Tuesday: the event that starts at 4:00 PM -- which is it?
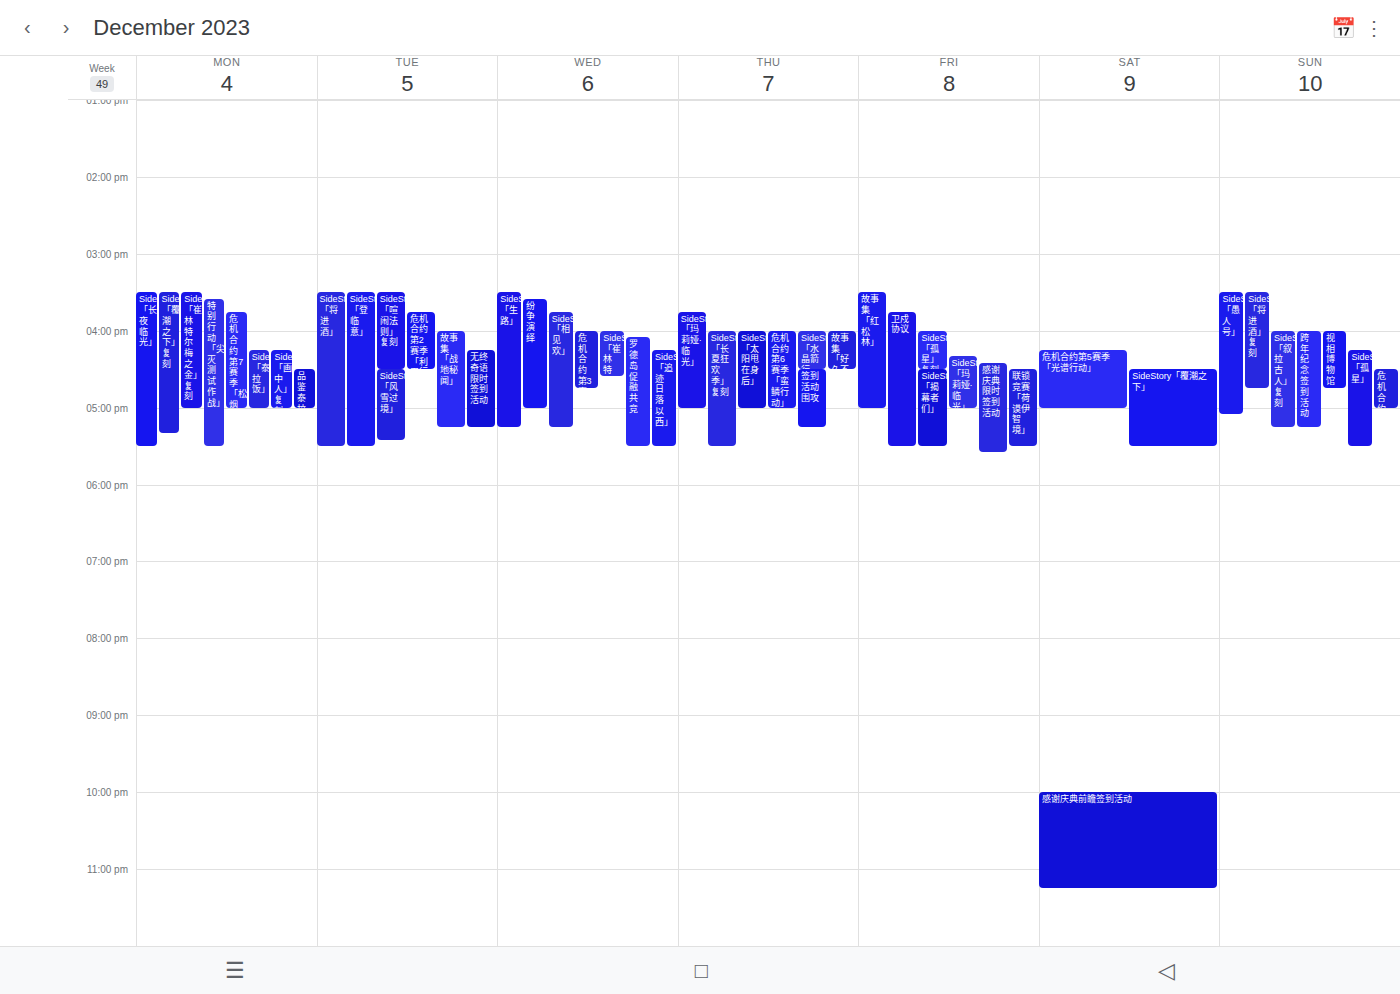
"故事集「战地秘闻」"